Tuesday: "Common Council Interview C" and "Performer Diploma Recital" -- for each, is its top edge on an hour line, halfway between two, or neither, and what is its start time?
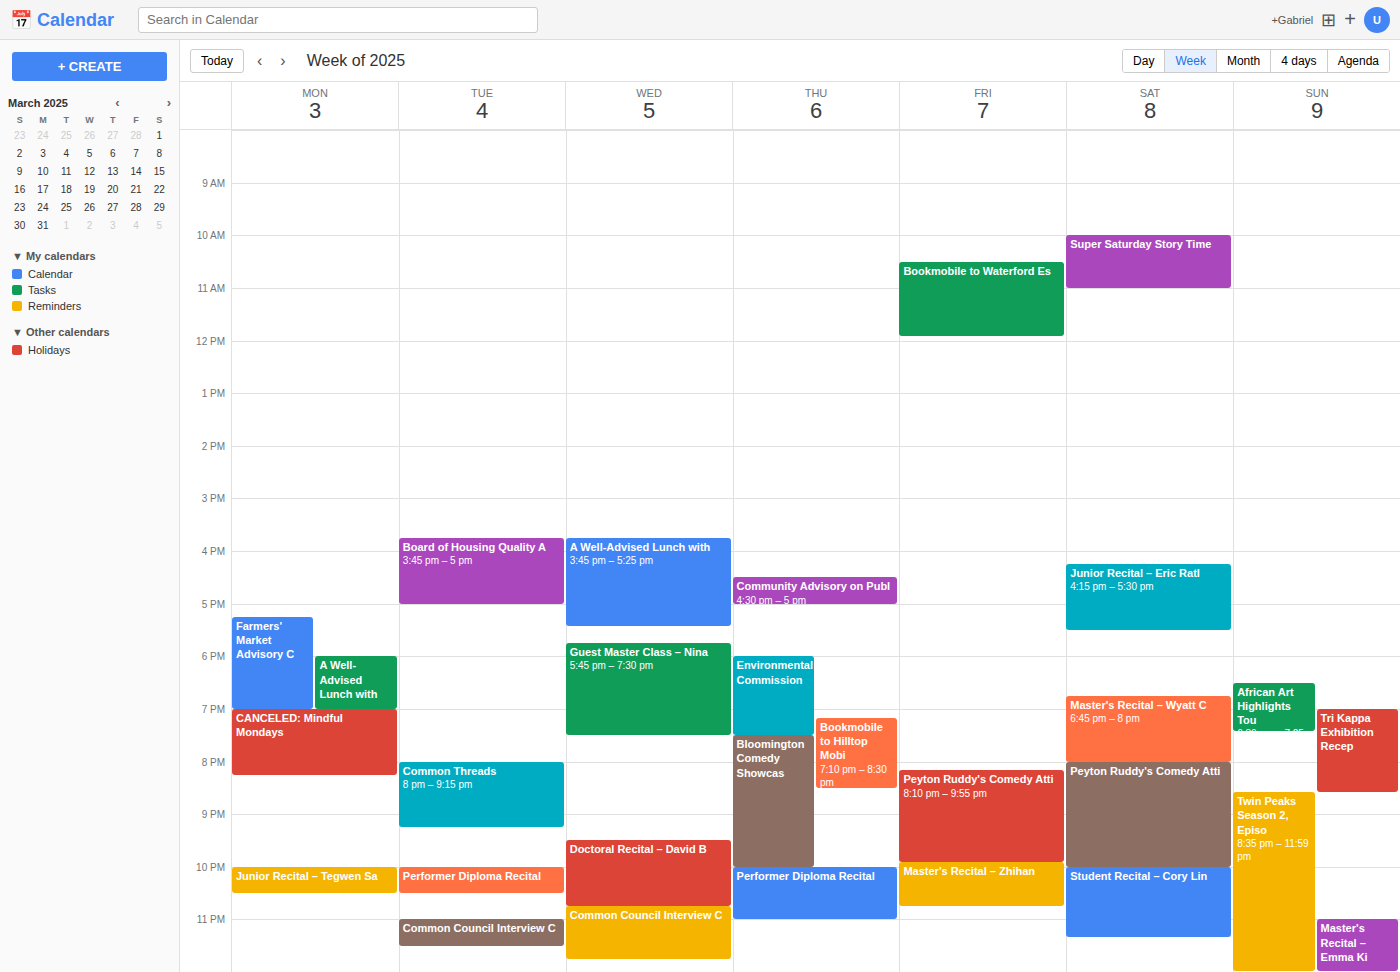
"Common Council Interview C": 11:00 PM, exactly on the 11 PM line. "Performer Diploma Recital": 10:00 PM, exactly on the 10 PM line.